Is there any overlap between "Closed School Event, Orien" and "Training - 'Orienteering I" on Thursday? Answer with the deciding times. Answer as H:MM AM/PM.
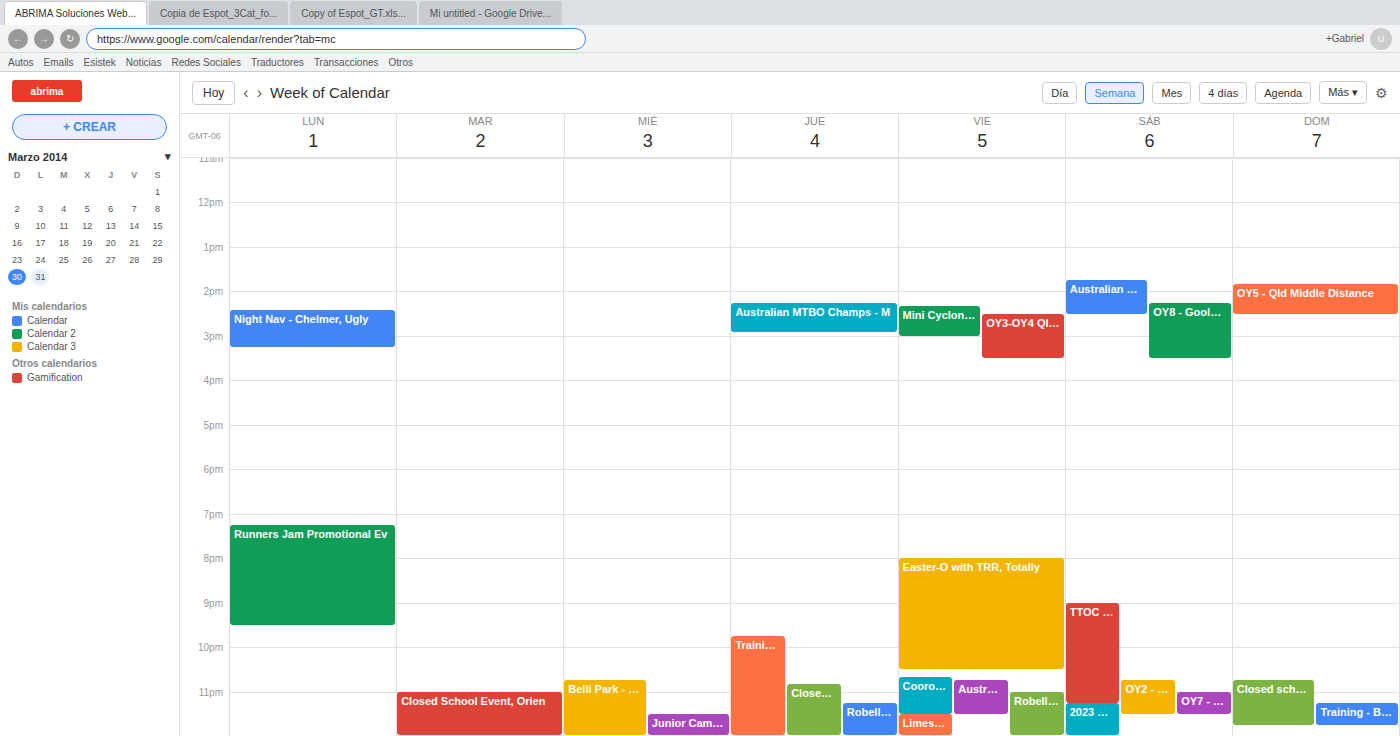
"Closed School Event, Orien" starts at 10:50 PM, before "Training - 'Orienteering I" ends at 12:00 AM -- they overlap.